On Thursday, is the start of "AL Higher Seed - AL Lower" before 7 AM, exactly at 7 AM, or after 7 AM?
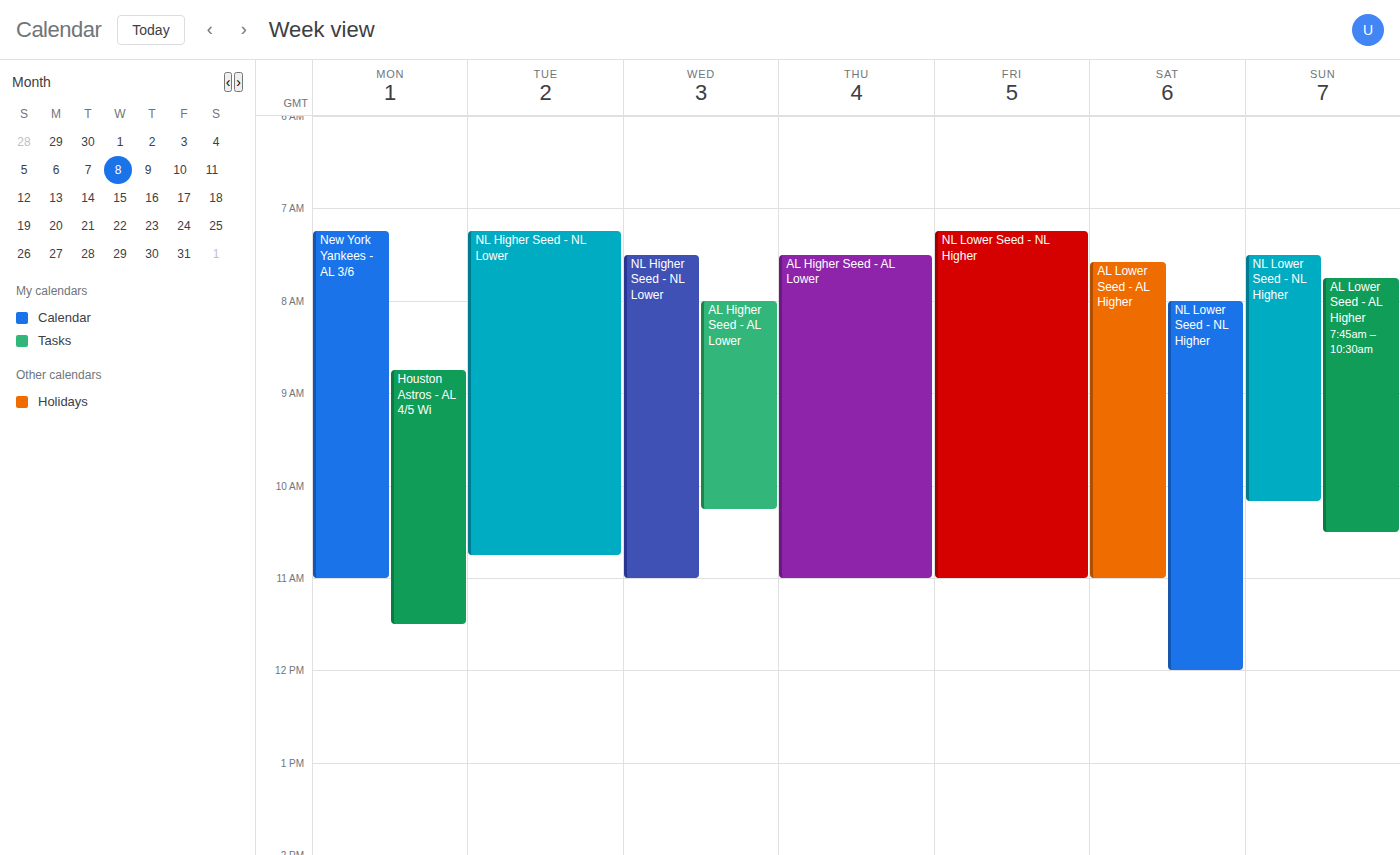
7:30 AM -- after 7 AM, 30 minutes below the 7 AM line.